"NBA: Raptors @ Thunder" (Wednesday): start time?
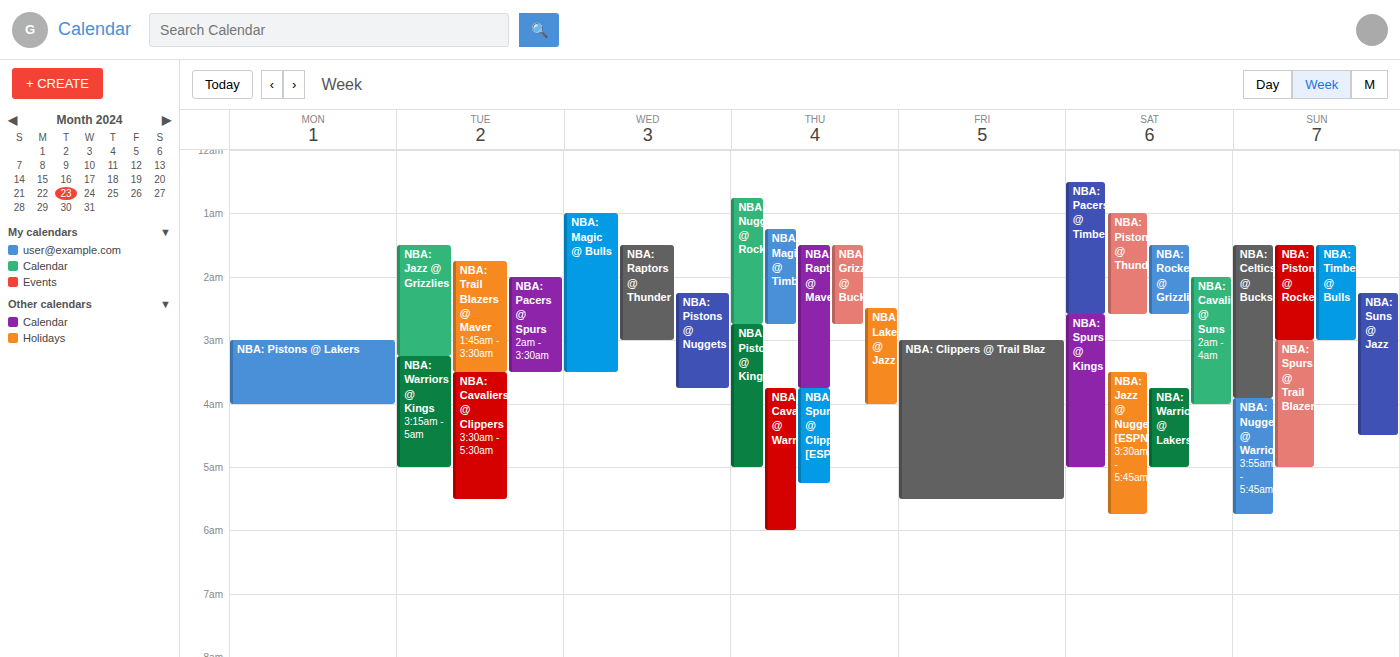
01:30